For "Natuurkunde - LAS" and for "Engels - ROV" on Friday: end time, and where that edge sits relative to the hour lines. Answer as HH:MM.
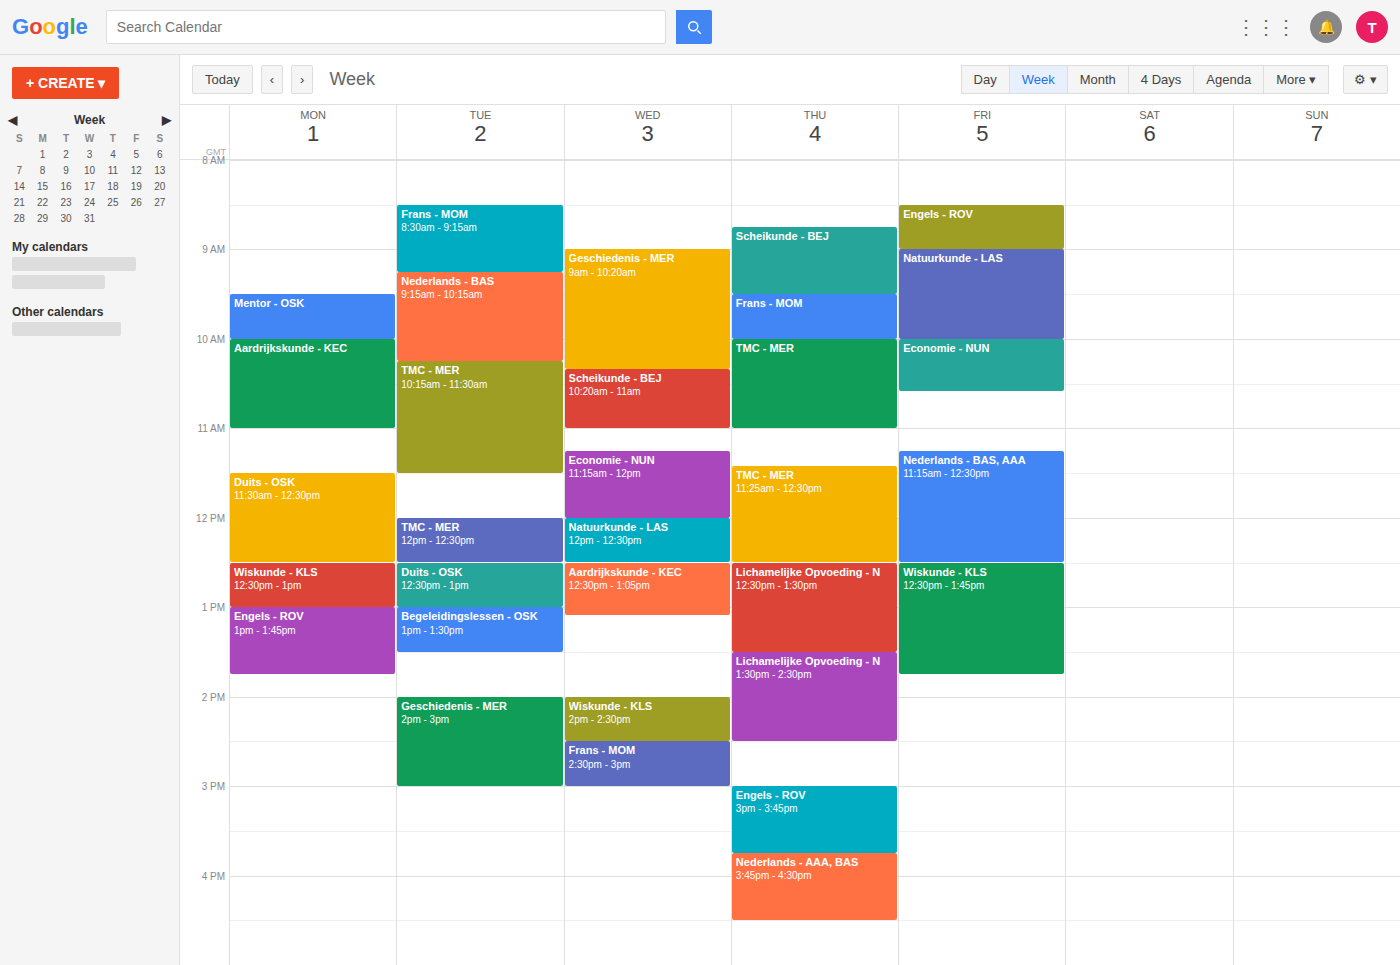
"Natuurkunde - LAS": 10:00, exactly on the 10:00 line. "Engels - ROV": 09:00, exactly on the 09:00 line.